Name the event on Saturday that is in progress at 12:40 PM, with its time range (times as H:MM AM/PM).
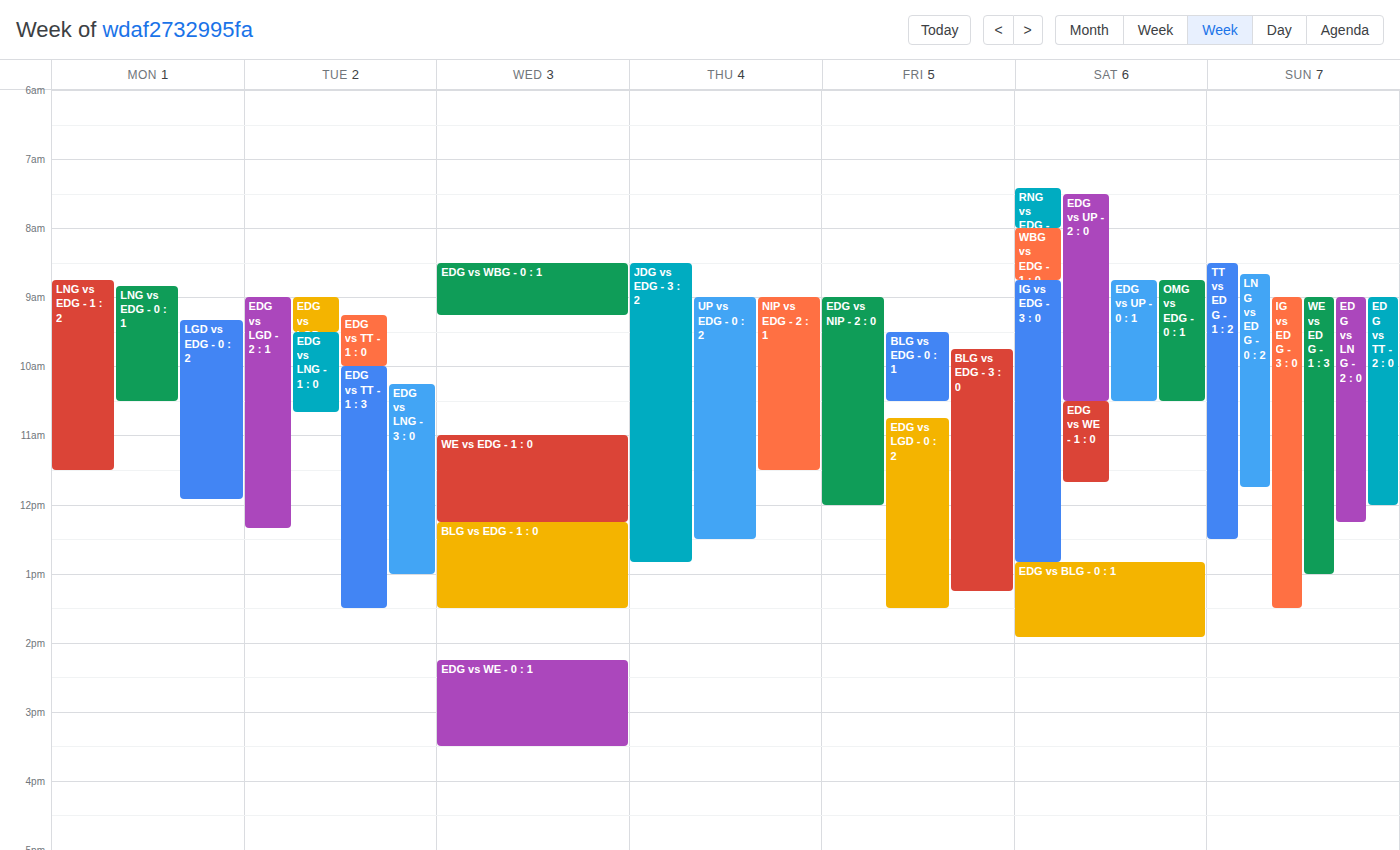
"IG vs EDG - 3 : 0", 8:45 AM to 12:50 PM